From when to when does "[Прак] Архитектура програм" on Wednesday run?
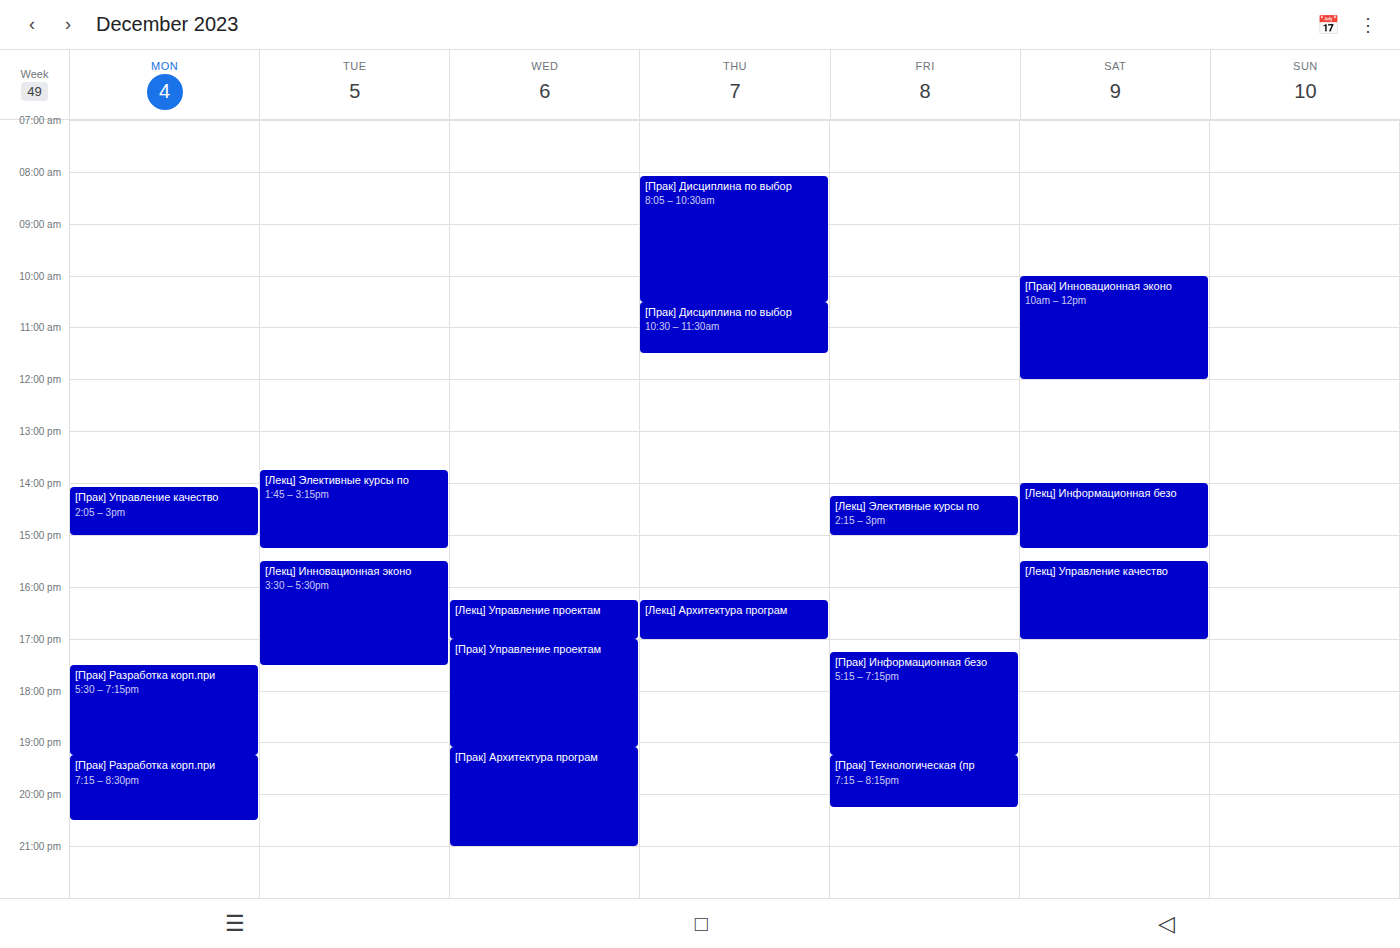
7:05 PM to 9:00 PM